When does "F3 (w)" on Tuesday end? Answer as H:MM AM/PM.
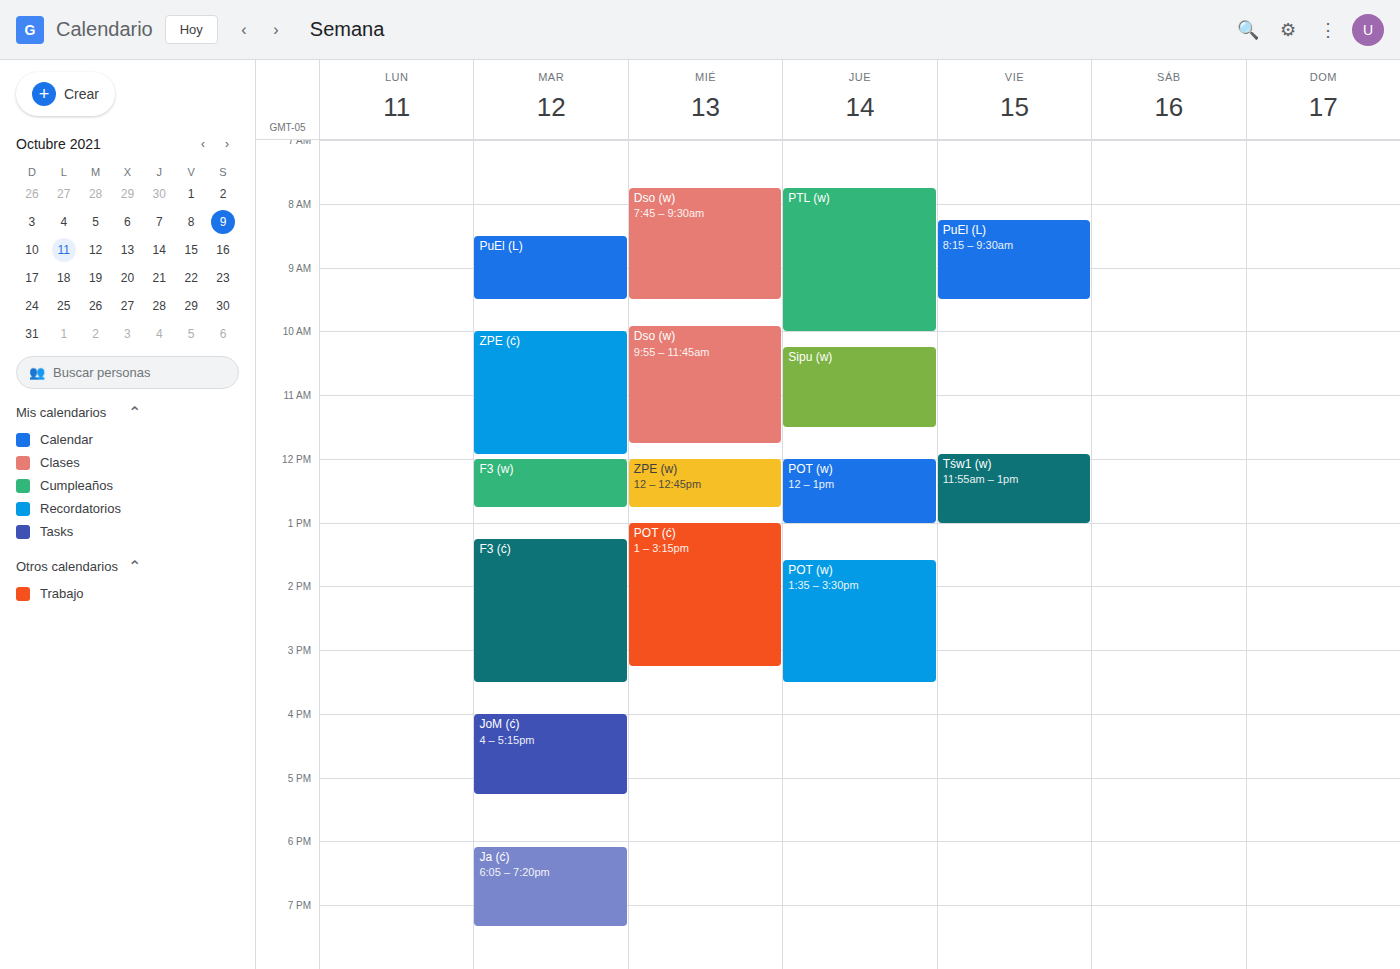
12:45 PM